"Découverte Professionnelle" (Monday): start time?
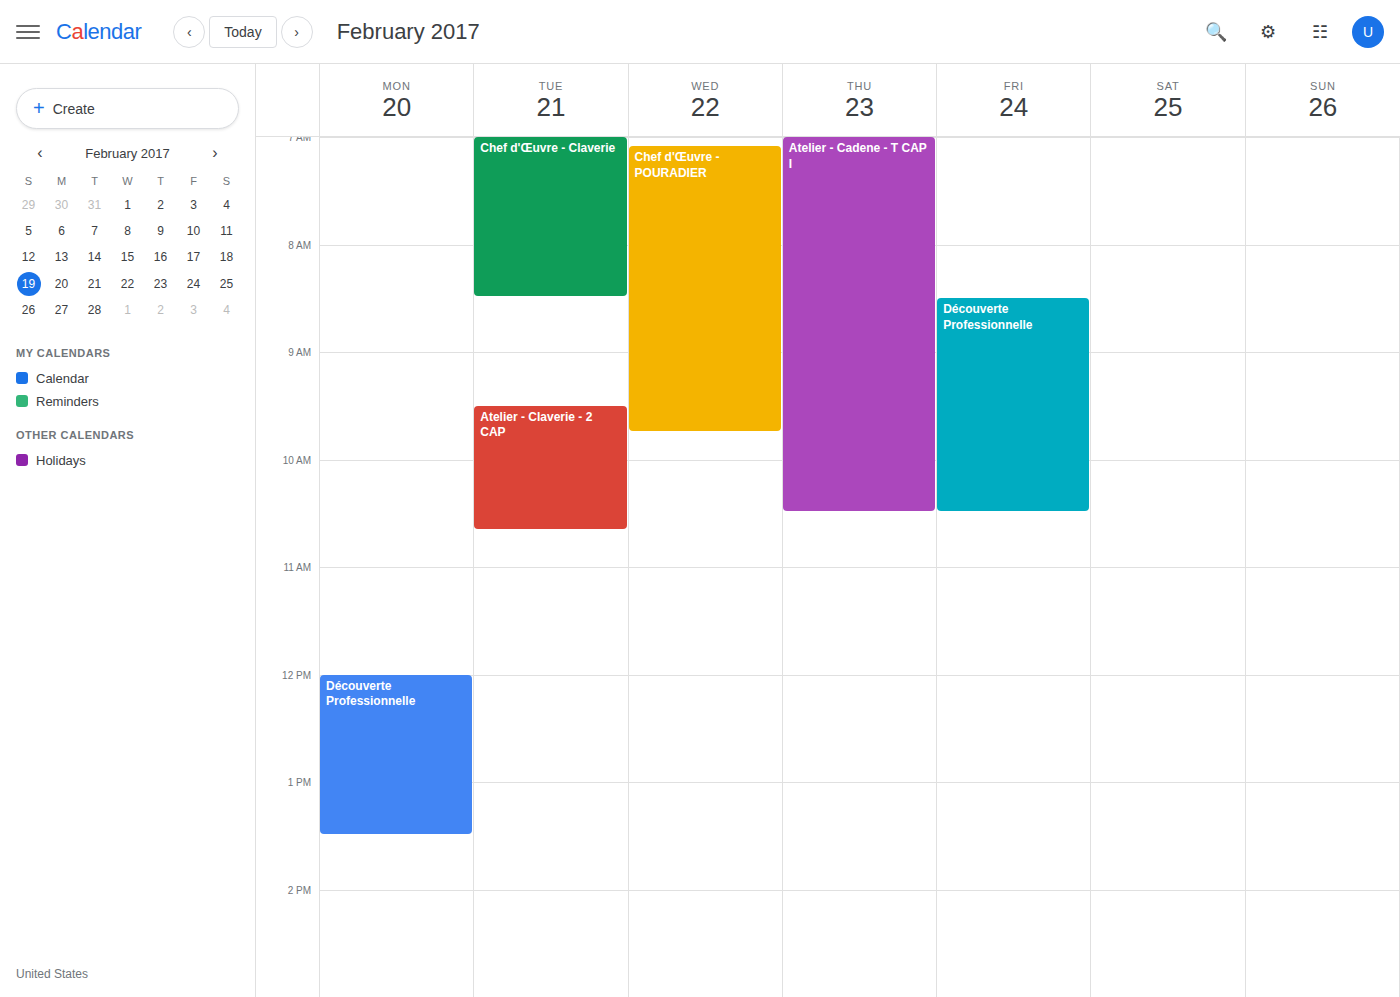
12:00 PM